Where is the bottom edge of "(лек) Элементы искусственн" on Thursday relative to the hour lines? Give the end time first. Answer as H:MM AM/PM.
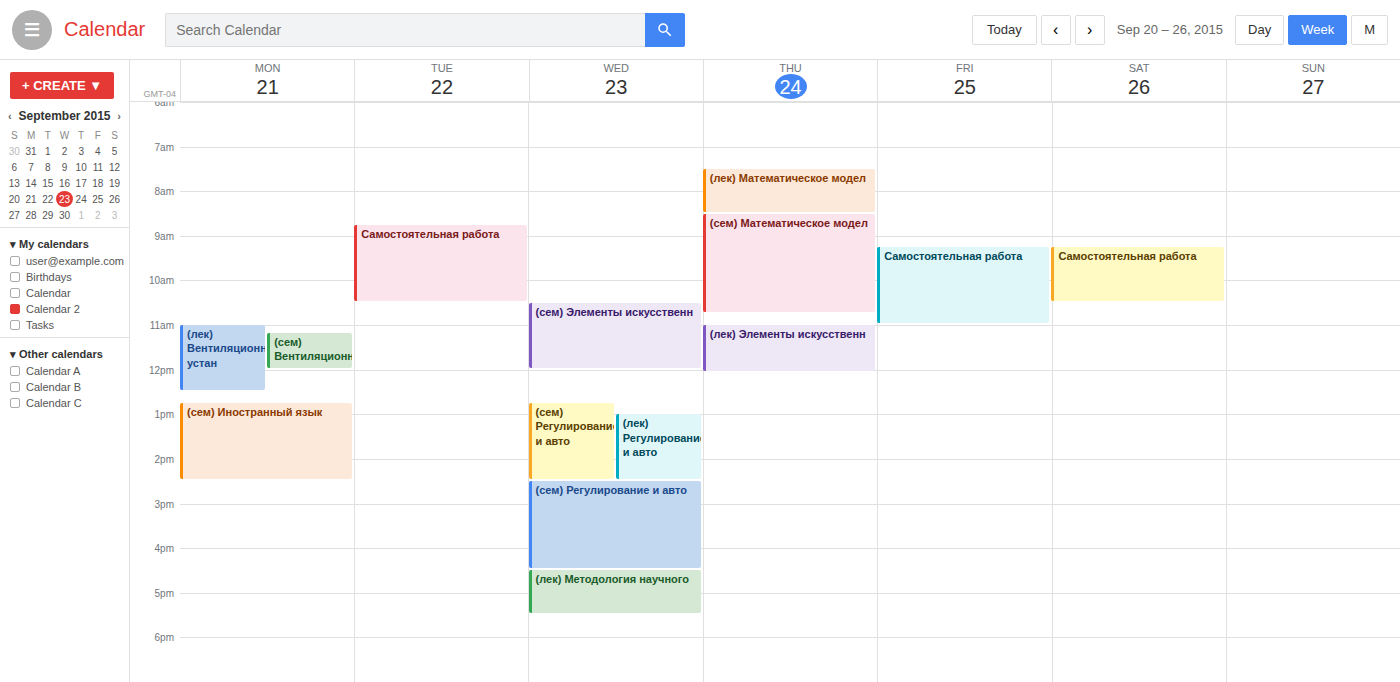
12:05 PM -- neither: 5 minutes below the 12 PM line and 55 minutes above the 1 PM line.